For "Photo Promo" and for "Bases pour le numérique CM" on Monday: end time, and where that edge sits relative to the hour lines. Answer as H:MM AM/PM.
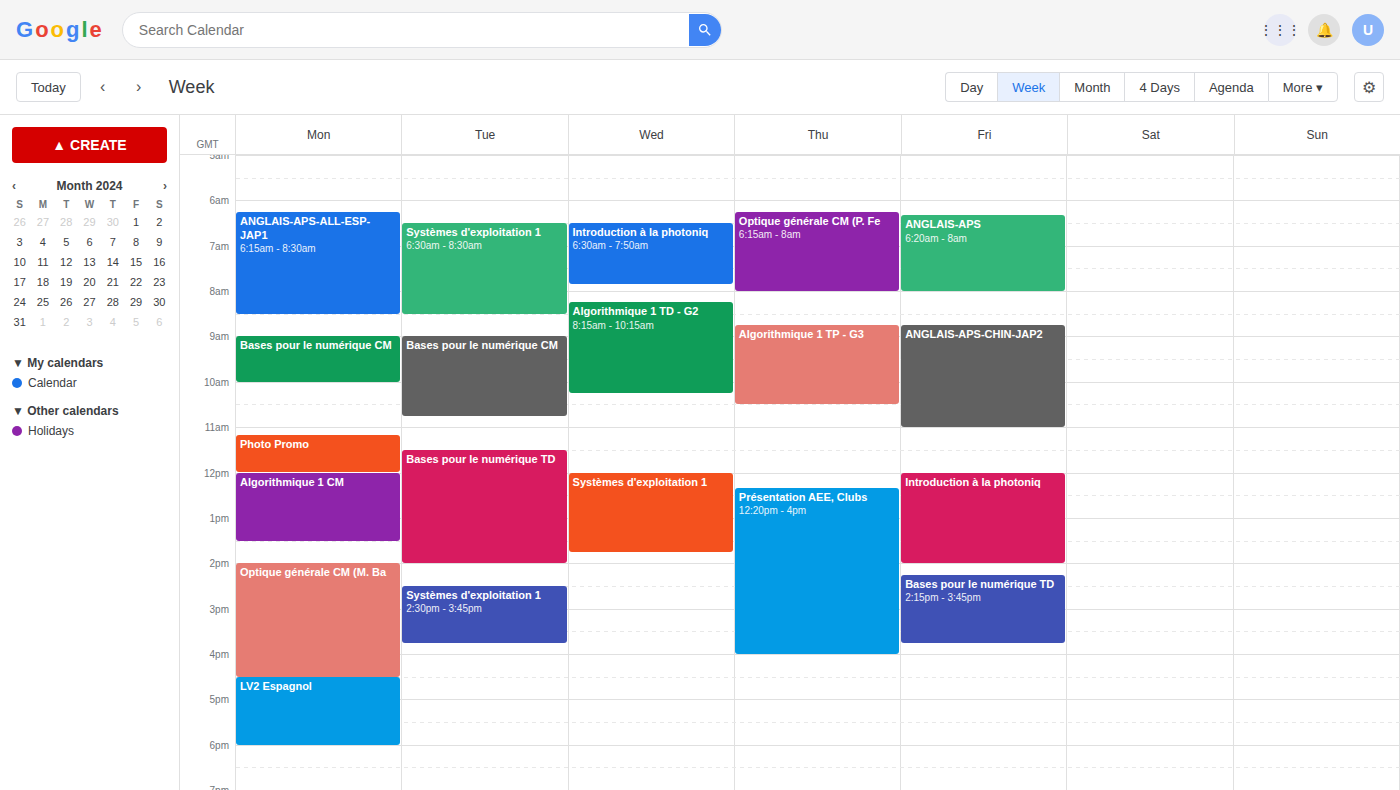
"Photo Promo": 12:00 PM, exactly on the 12 PM line. "Bases pour le numérique CM": 10:00 AM, exactly on the 10 AM line.